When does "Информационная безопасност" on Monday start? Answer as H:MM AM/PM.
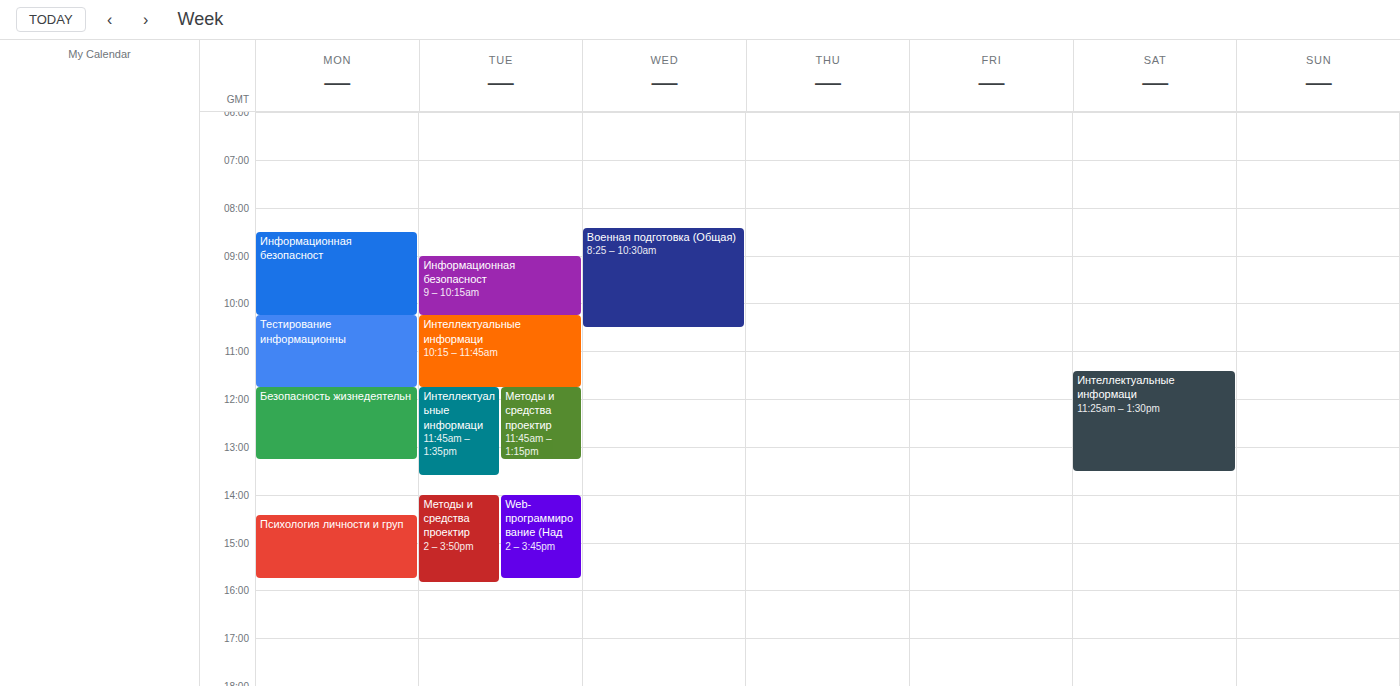
8:30 AM